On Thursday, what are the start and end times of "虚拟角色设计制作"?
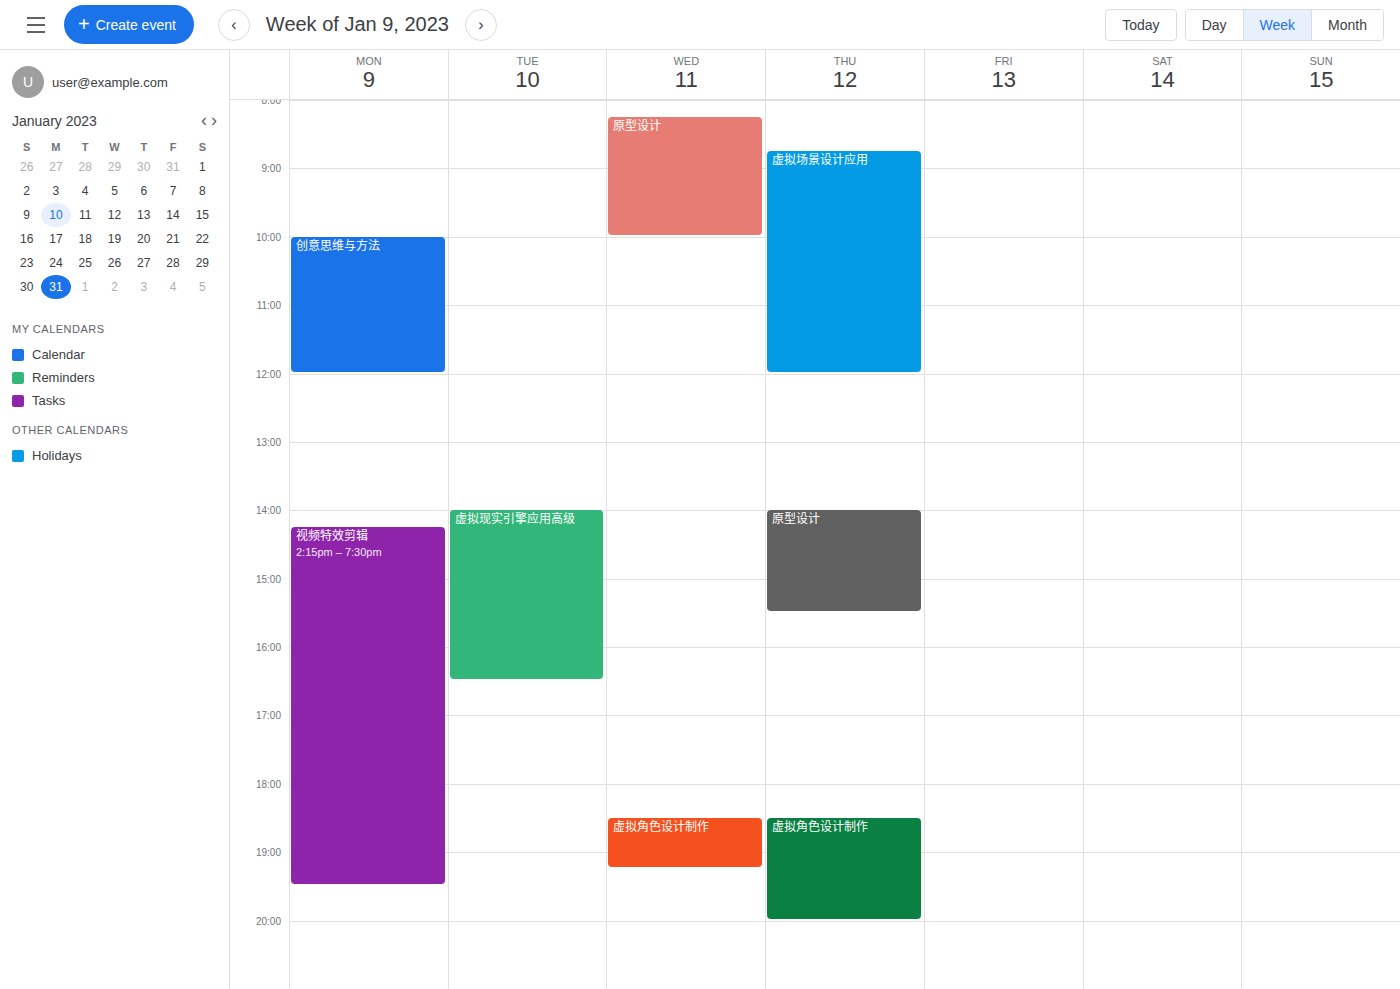
6:30 PM to 8:00 PM